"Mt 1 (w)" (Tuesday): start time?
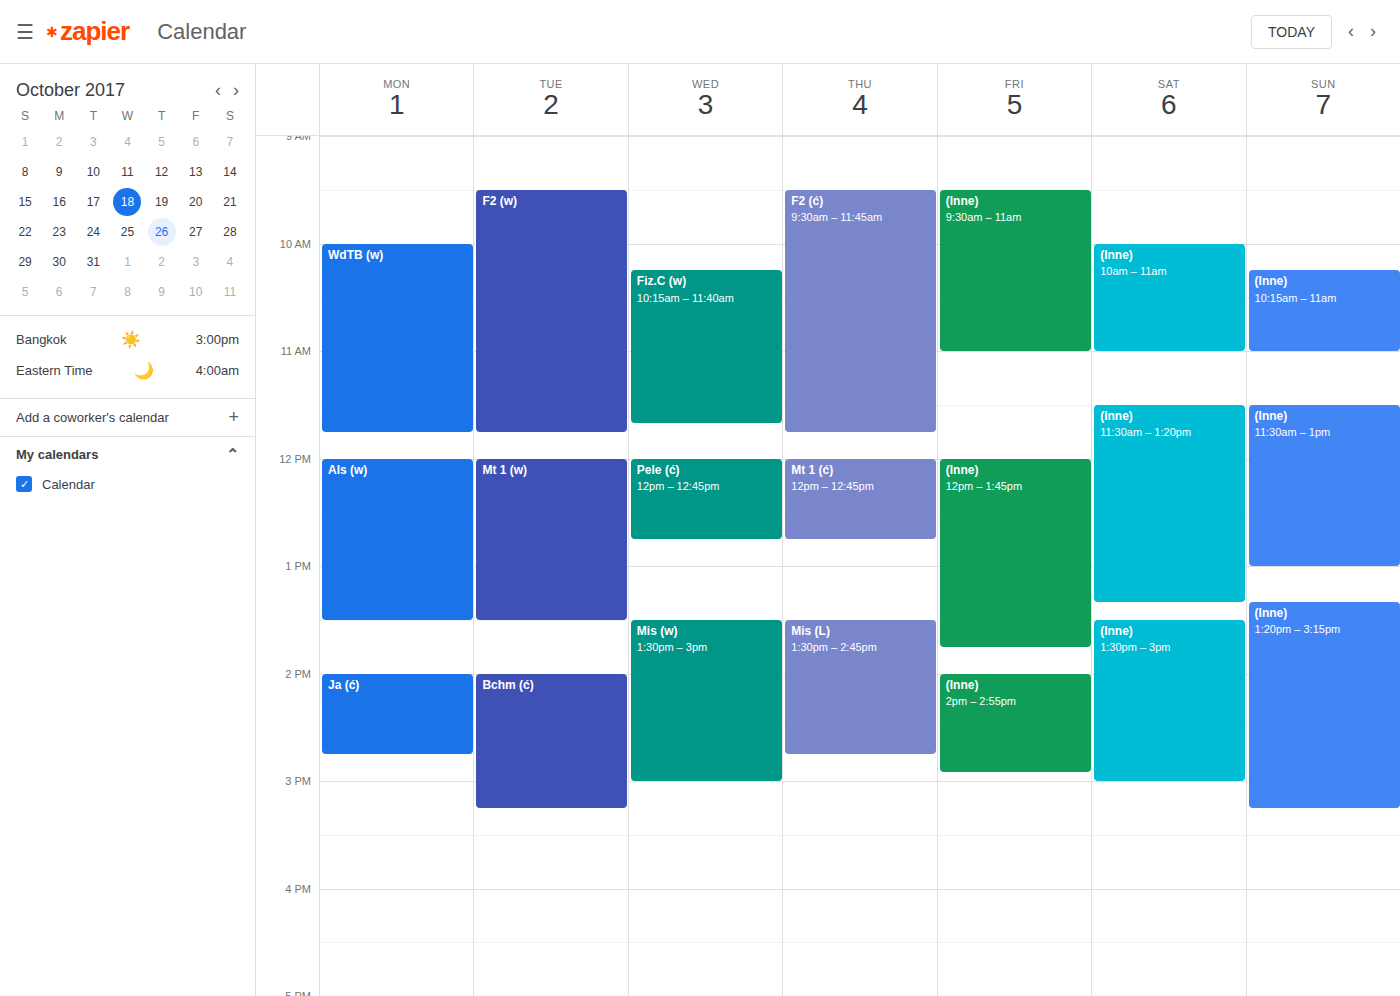
12:00 PM